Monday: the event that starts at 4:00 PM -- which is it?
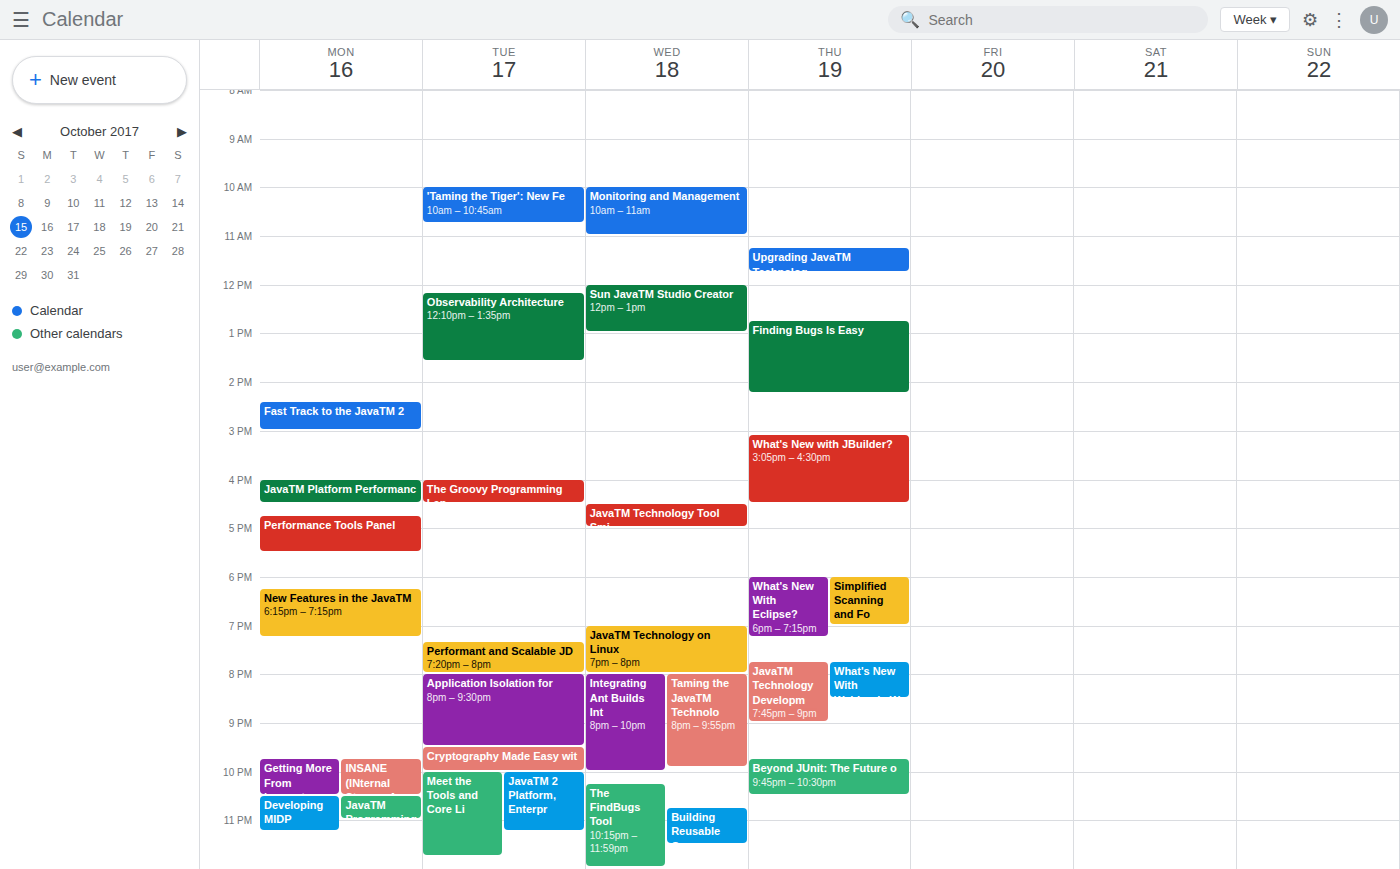
"JavaTM Platform Performanc"